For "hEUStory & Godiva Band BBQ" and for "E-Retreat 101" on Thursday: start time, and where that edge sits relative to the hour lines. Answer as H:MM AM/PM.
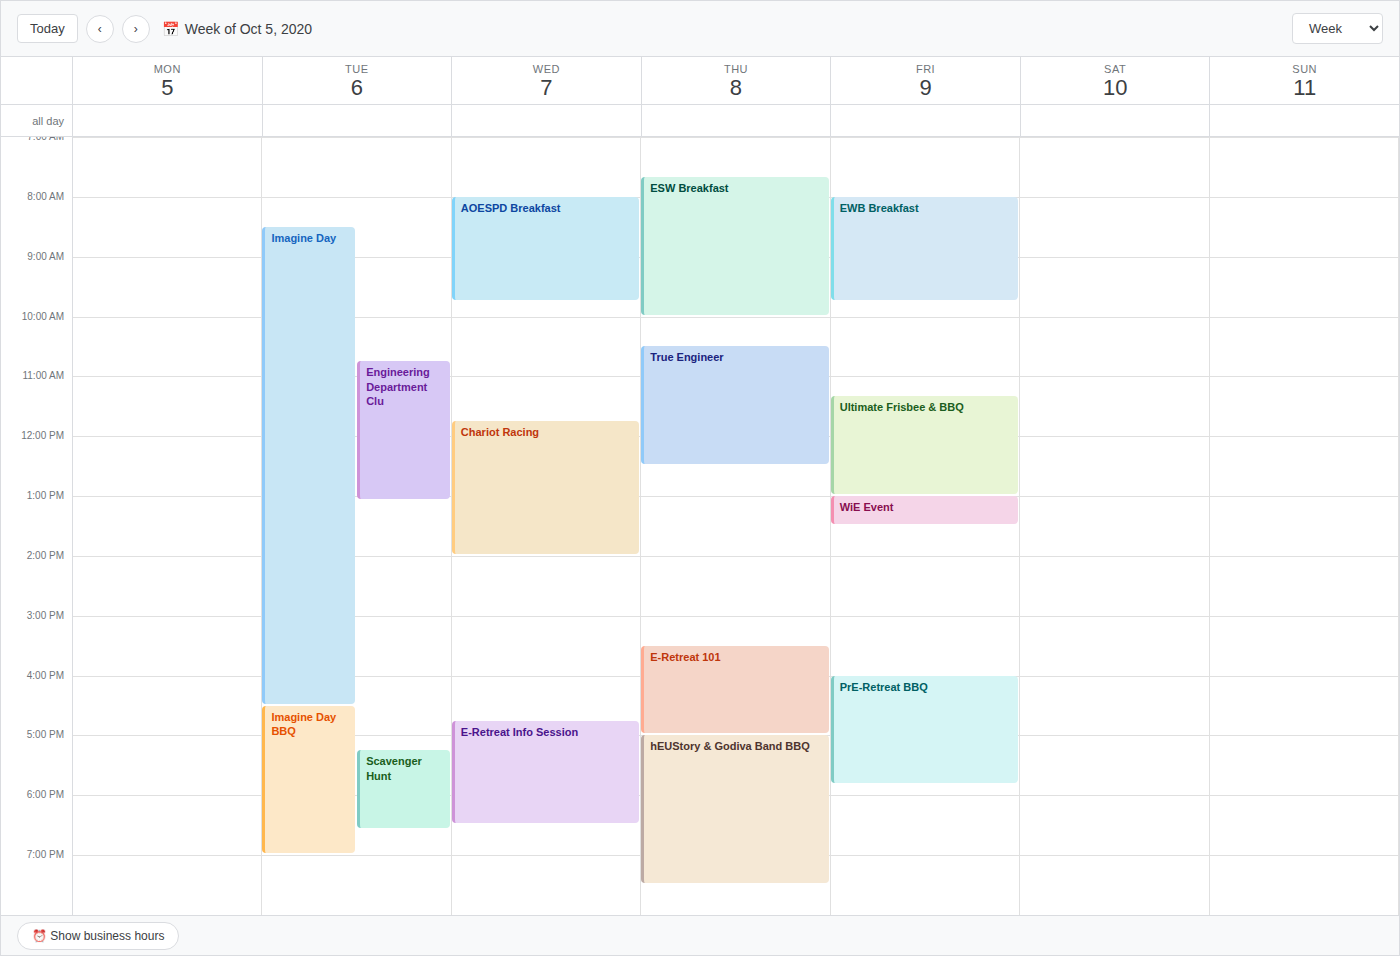
"hEUStory & Godiva Band BBQ": 5:00 PM, exactly on the 5 PM line. "E-Retreat 101": 3:30 PM, halfway between the 3 PM and 4 PM lines.